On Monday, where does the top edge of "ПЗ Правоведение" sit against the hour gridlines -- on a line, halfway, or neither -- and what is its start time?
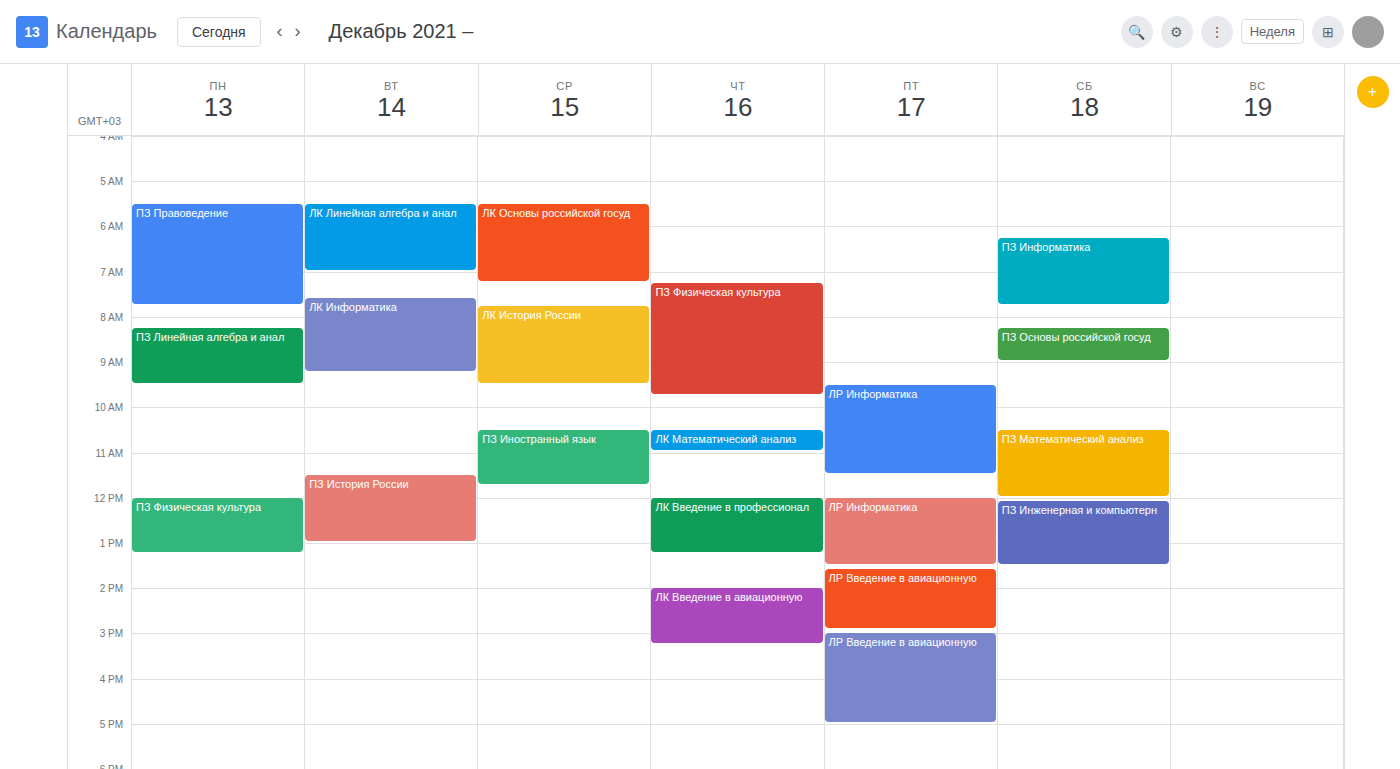
5:30 AM -- halfway between the 5 AM and 6 AM lines.